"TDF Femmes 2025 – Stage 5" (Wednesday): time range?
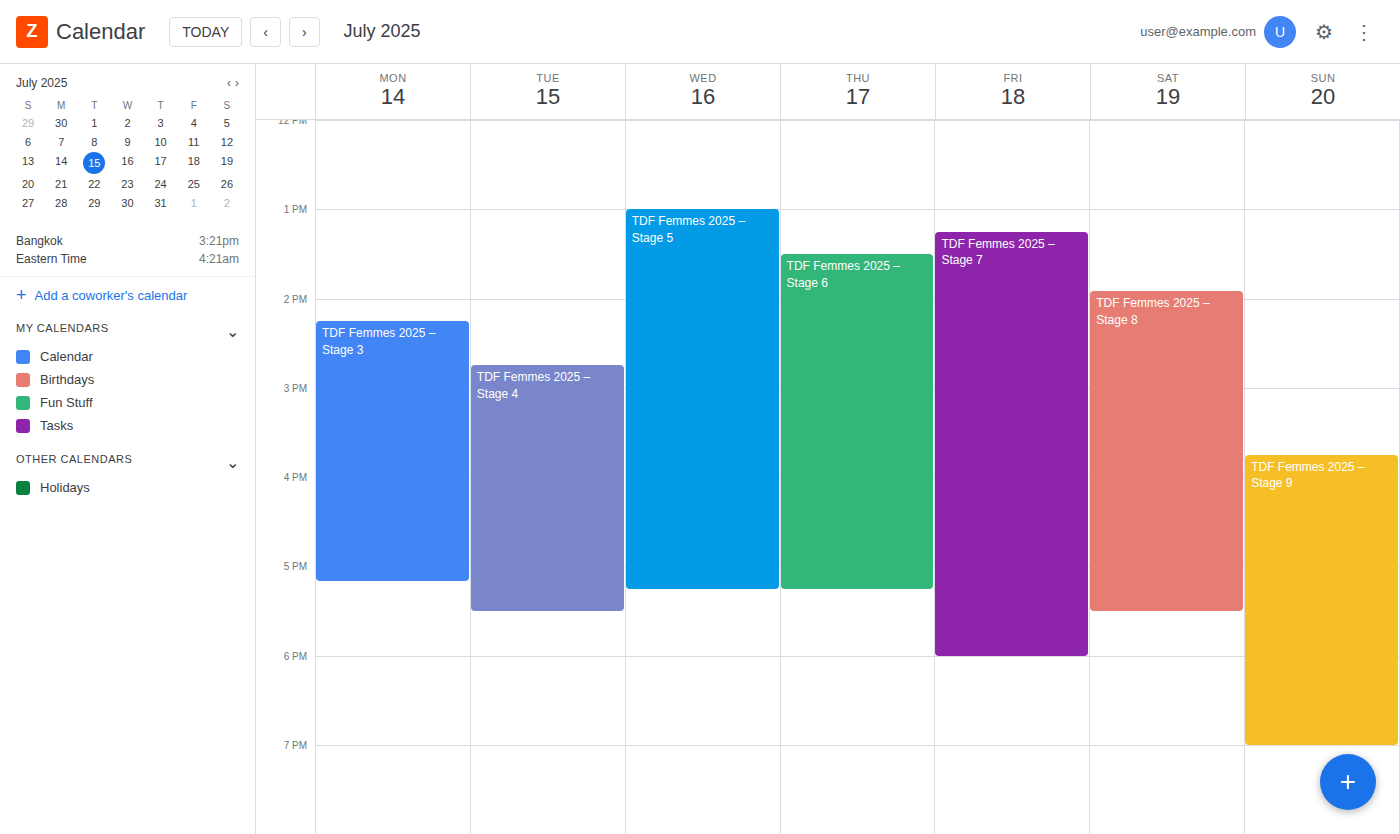
1:00 PM to 5:15 PM